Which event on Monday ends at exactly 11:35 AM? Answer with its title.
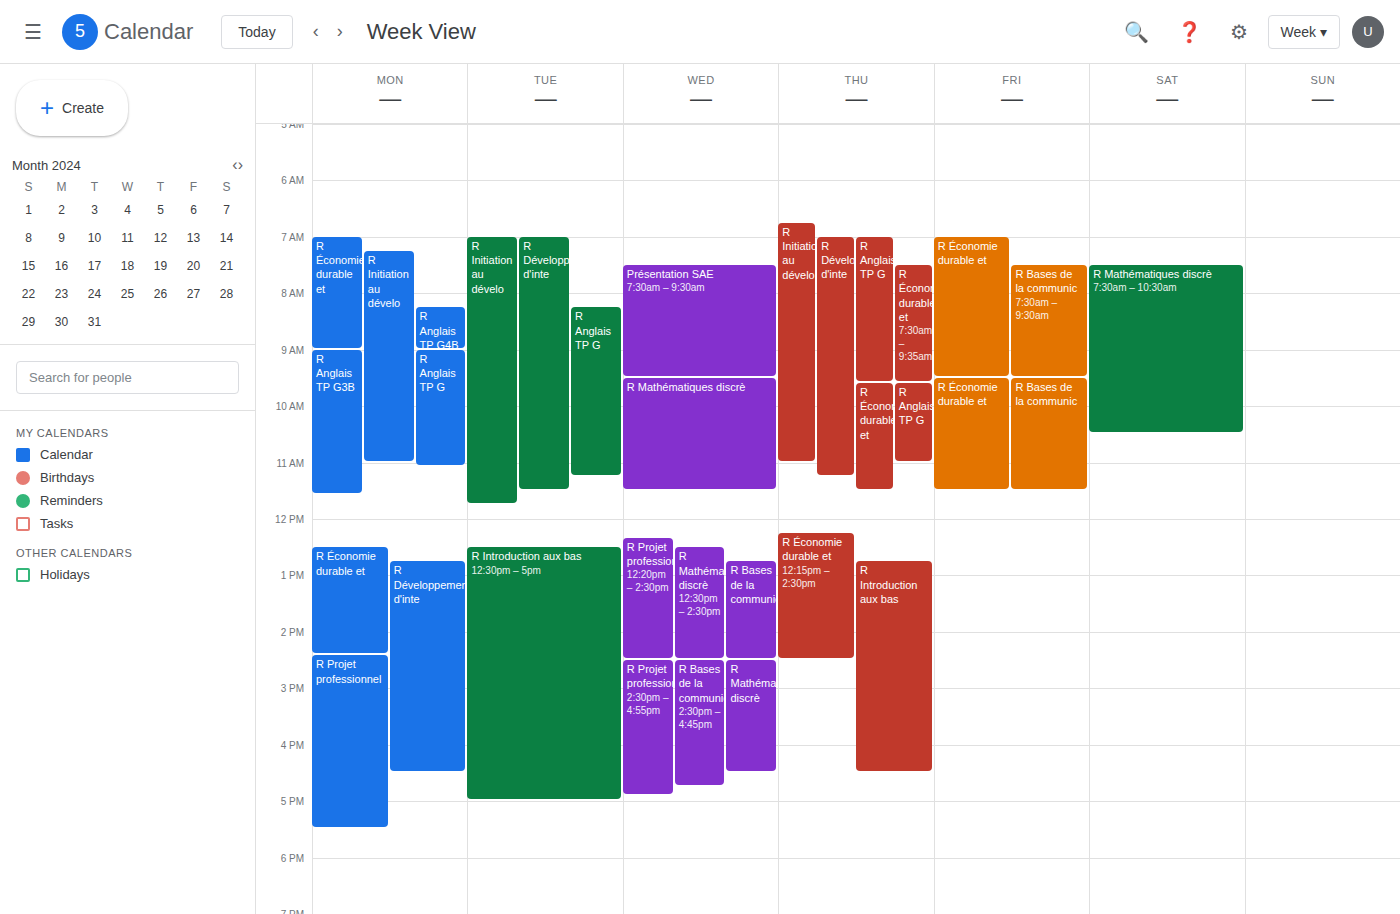
"R Anglais TP G3B"